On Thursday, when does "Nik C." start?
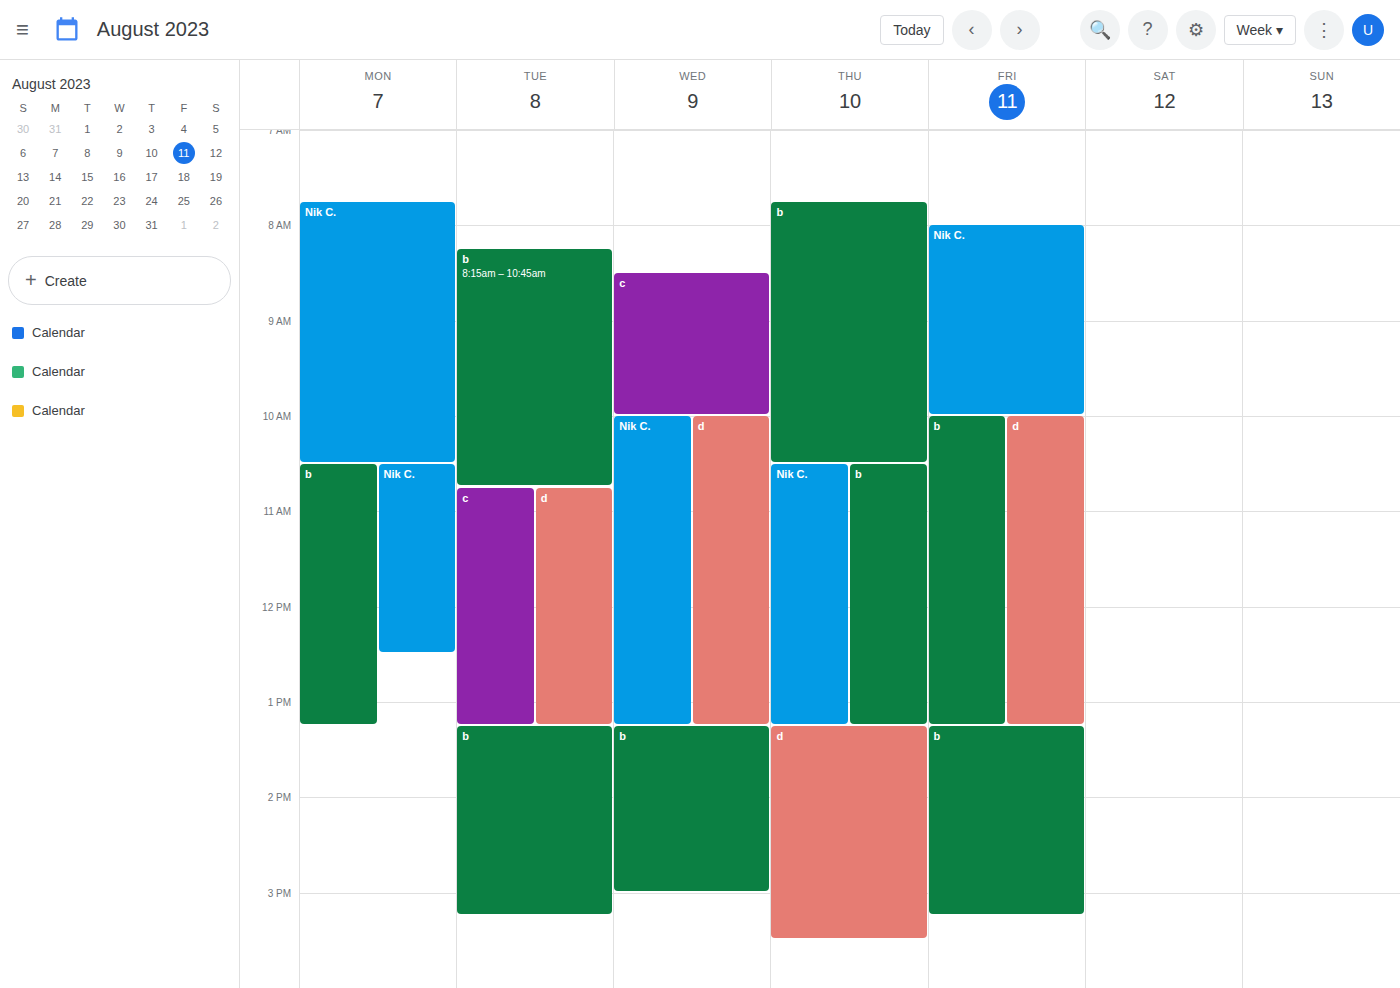
10:30 AM